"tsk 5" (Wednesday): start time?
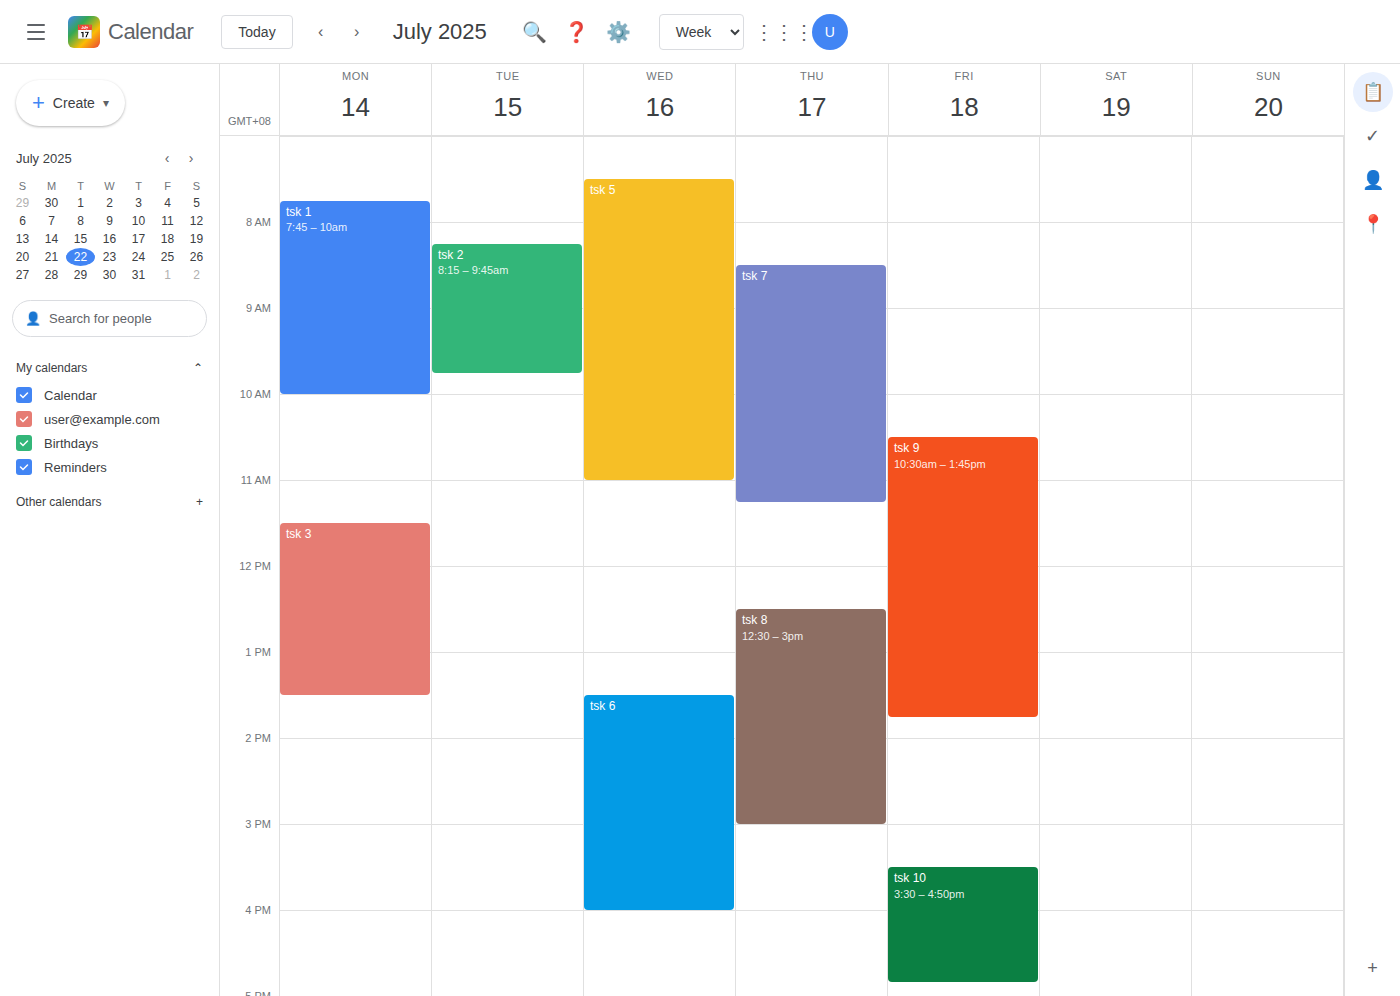
7:30 AM